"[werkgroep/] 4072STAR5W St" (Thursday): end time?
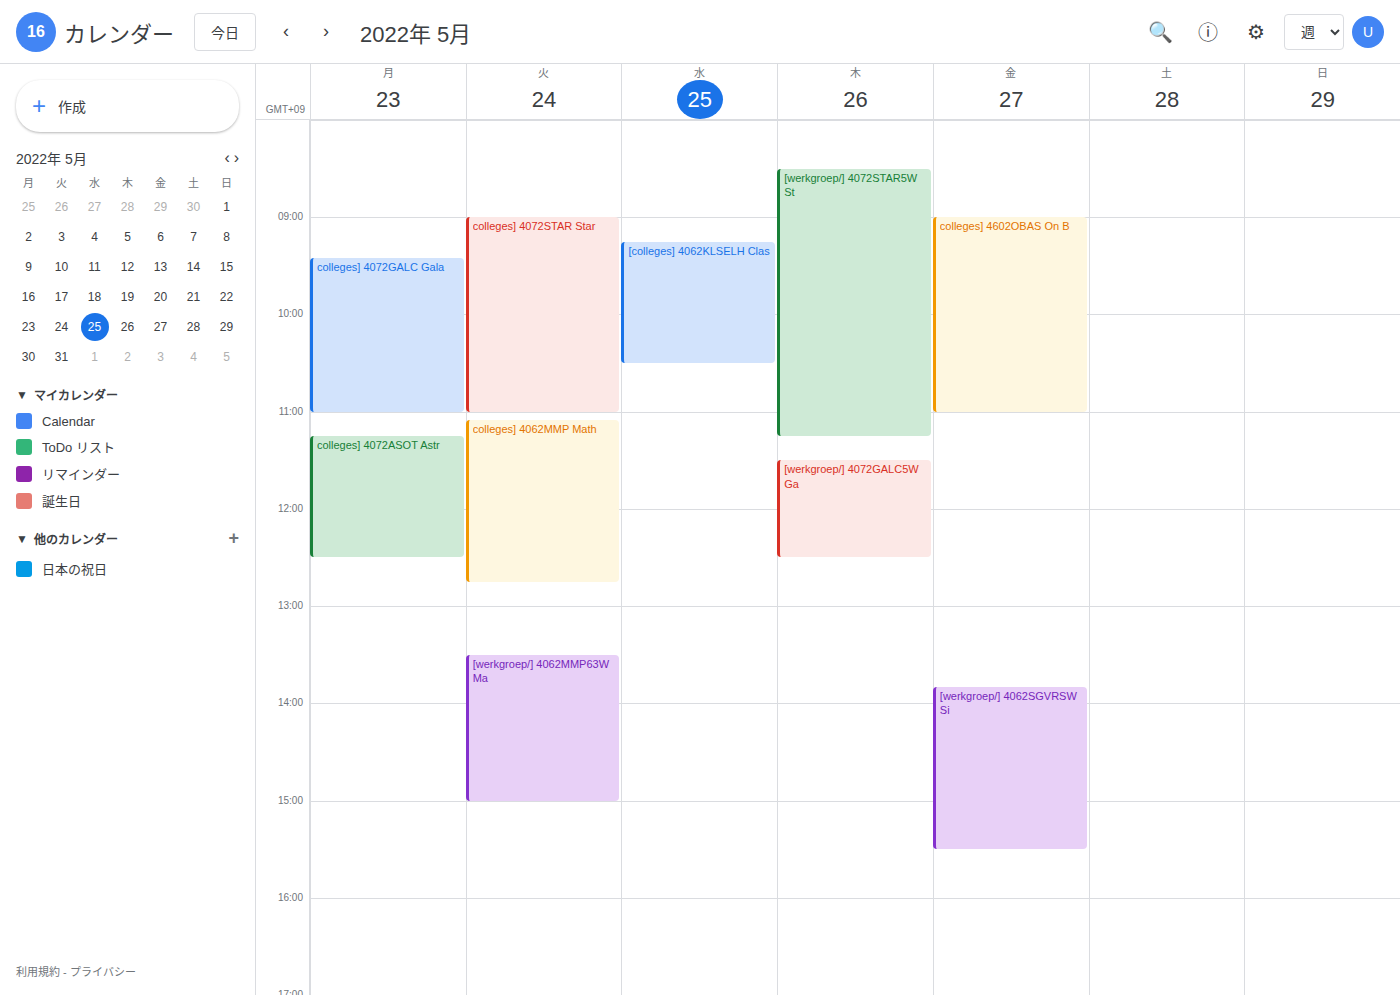
11:15 AM